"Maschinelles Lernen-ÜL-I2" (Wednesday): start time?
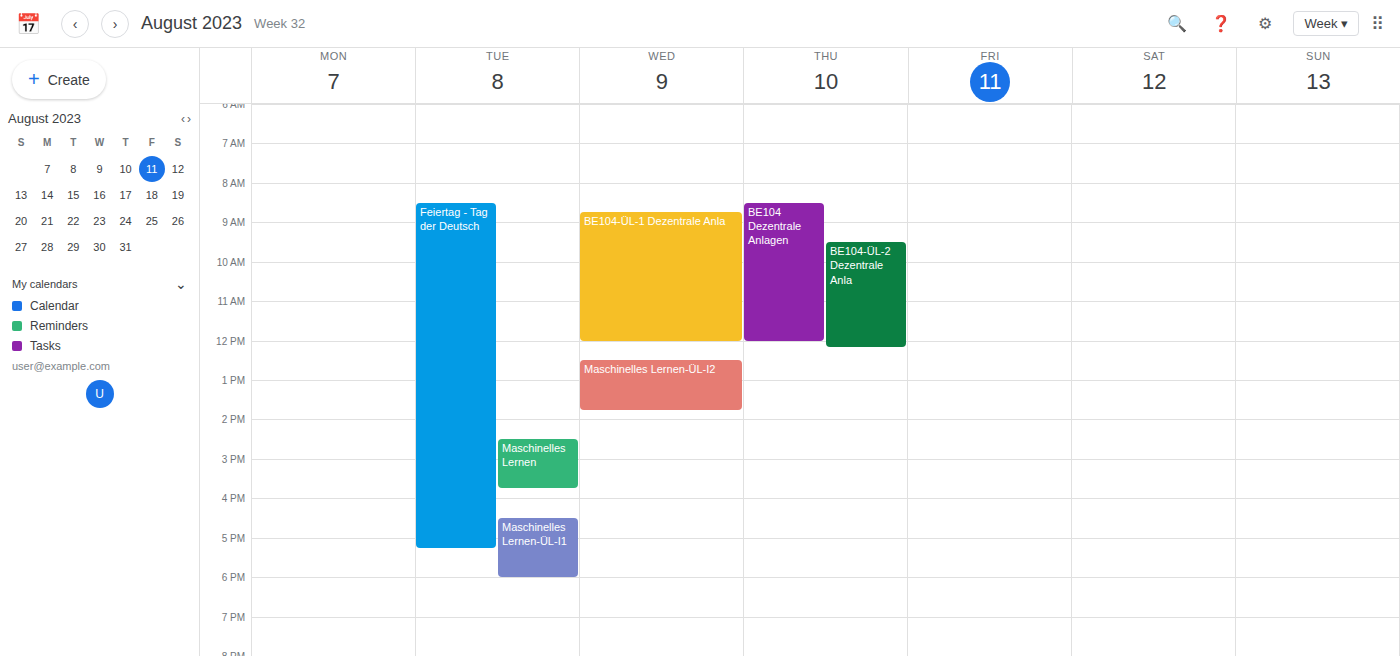
12:30